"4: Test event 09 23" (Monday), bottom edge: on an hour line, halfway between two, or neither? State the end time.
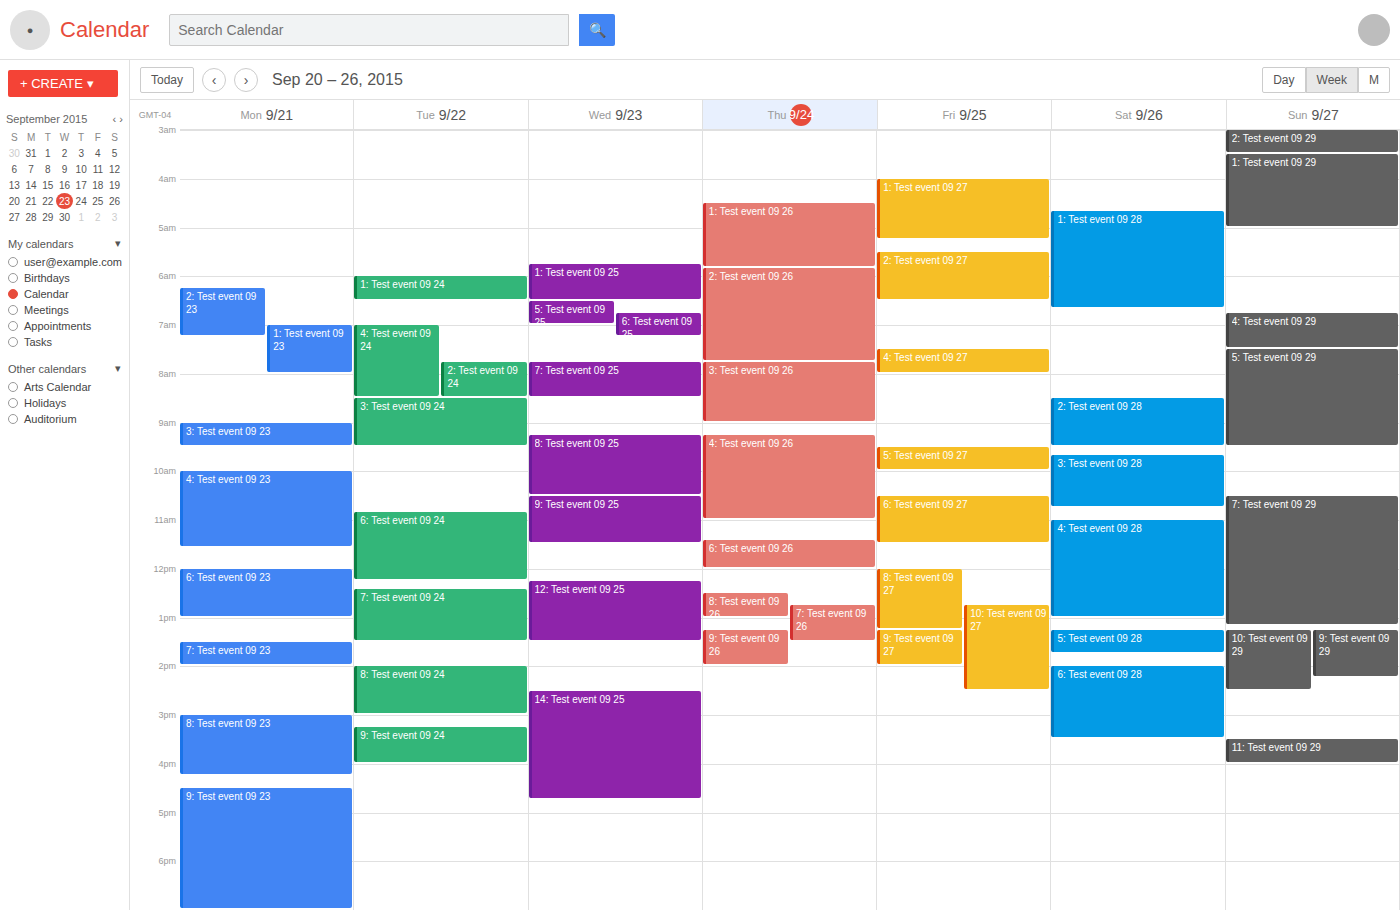
11:35 AM -- neither: 35 minutes below the 11 AM line and 25 minutes above the 12 PM line.